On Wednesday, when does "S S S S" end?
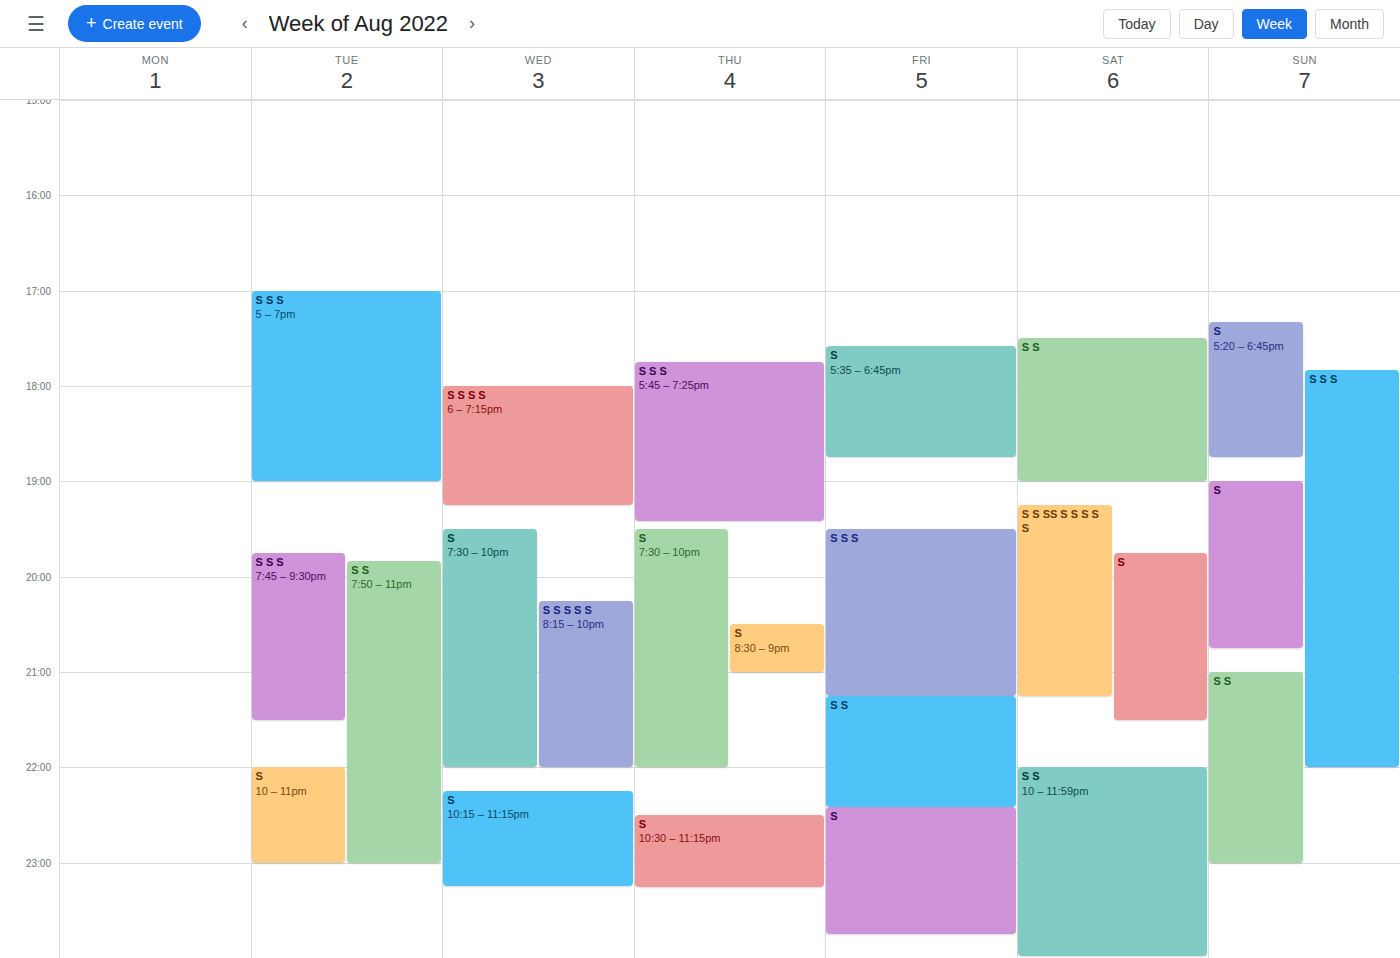
7:15 PM